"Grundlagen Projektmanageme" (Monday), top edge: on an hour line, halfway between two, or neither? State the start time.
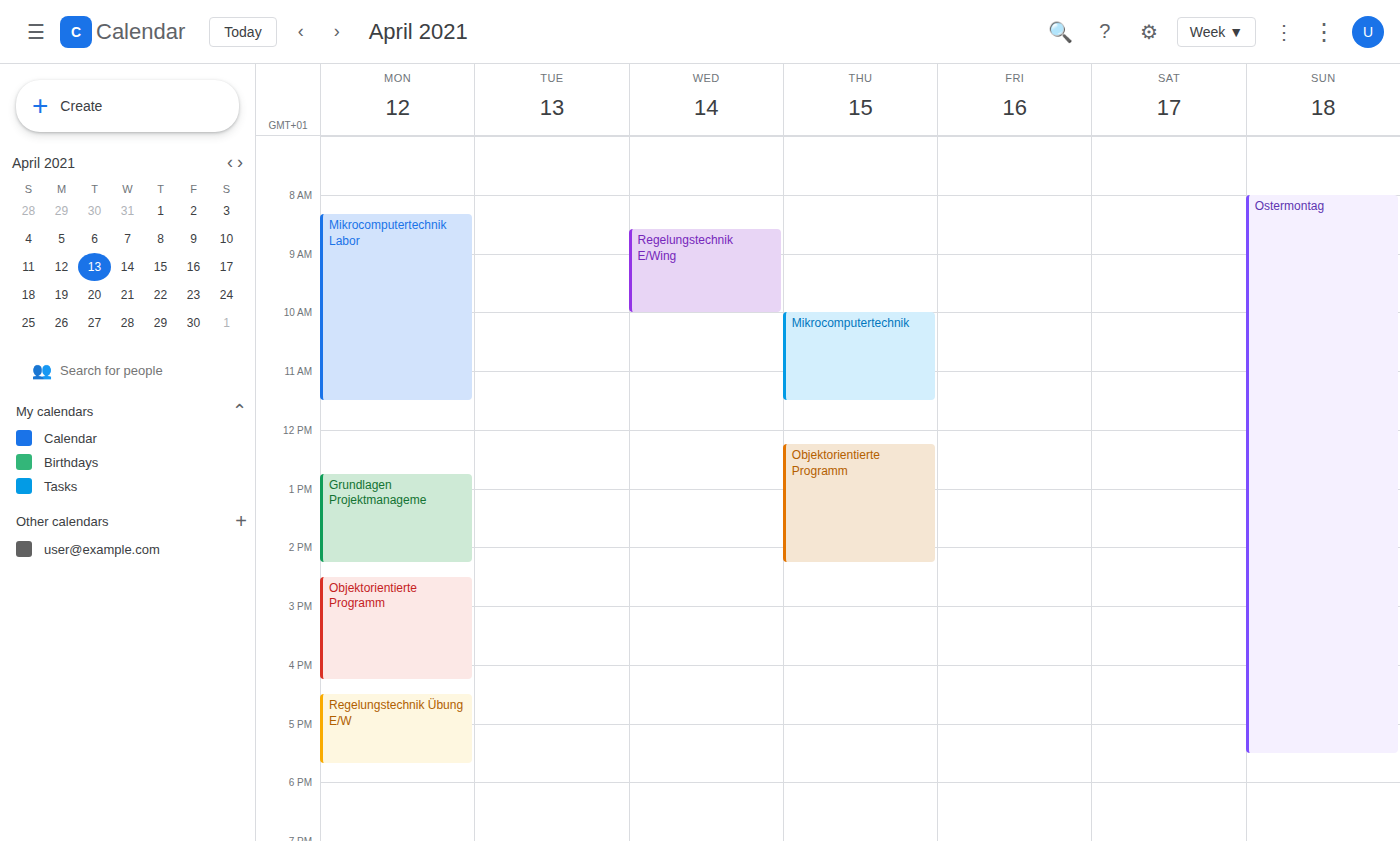
12:45 PM -- neither: three quarters of the way from the 12 PM line to the 1 PM line.